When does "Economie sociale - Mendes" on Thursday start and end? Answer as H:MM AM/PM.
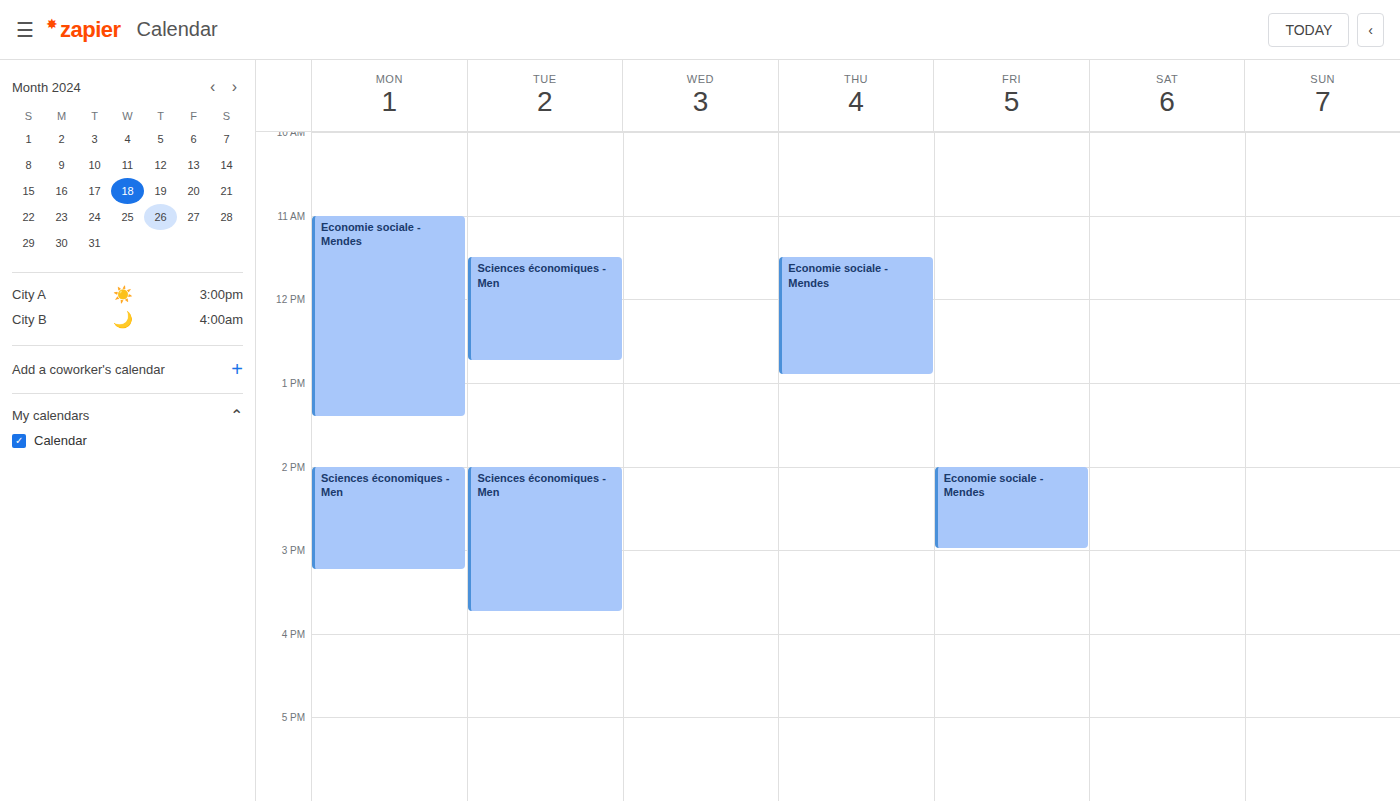
11:30 AM to 12:55 PM